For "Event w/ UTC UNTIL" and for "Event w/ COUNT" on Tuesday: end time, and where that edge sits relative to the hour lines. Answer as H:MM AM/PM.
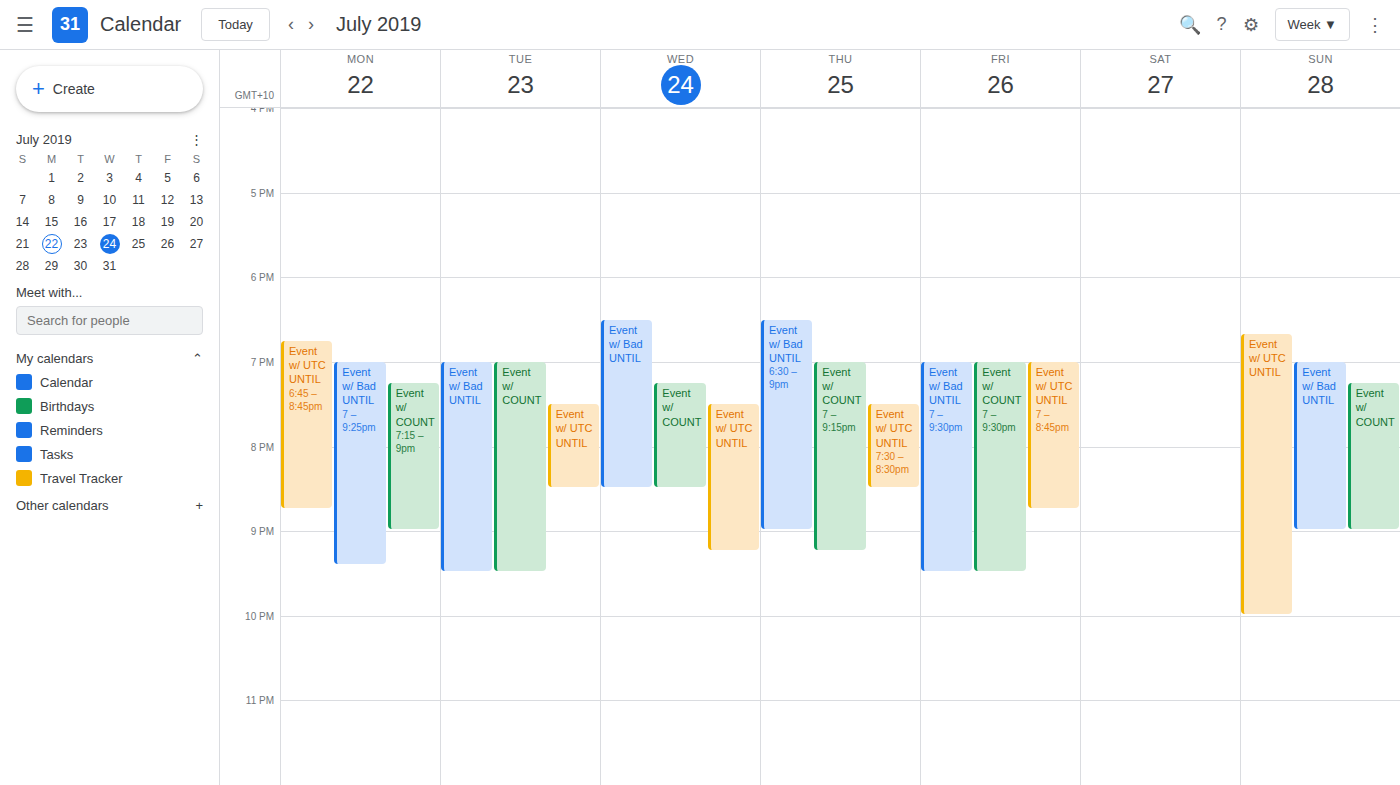
"Event w/ UTC UNTIL": 8:30 PM, halfway between the 8 PM and 9 PM lines. "Event w/ COUNT": 9:30 PM, halfway between the 9 PM and 10 PM lines.